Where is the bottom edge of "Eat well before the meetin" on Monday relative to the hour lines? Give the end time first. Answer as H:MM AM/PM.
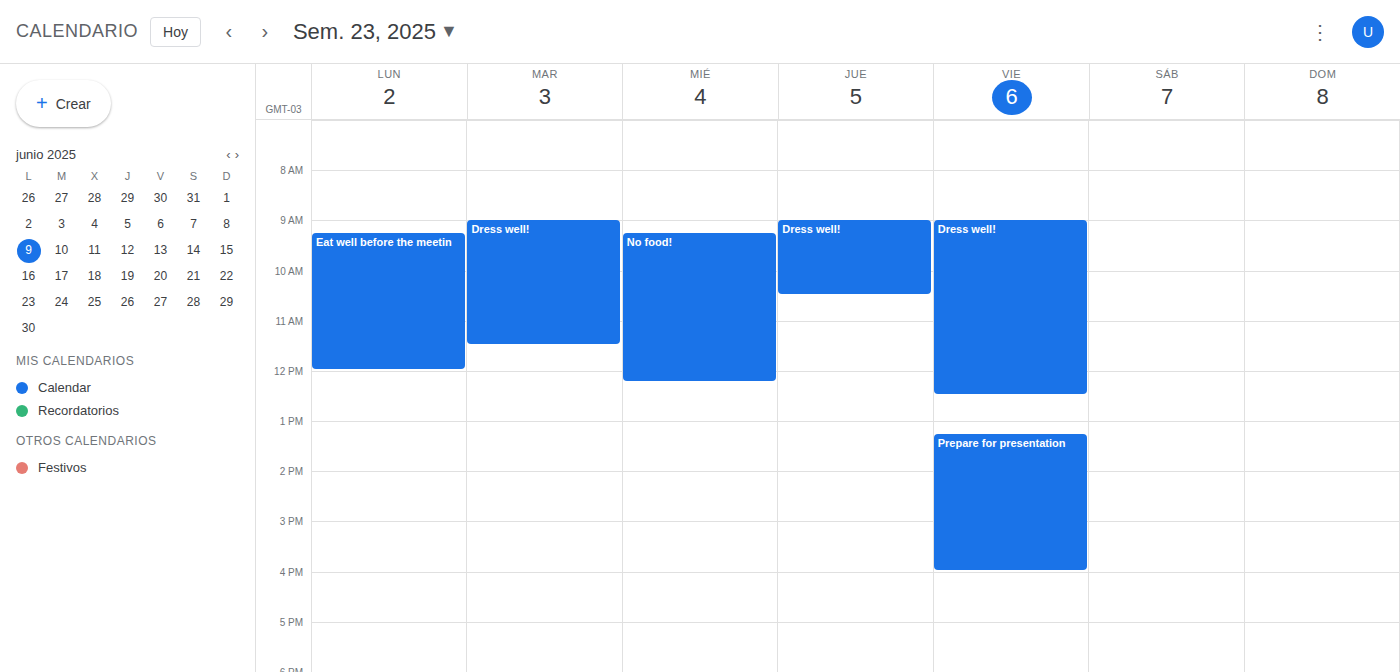
12:00 PM -- exactly on the 12 PM line.